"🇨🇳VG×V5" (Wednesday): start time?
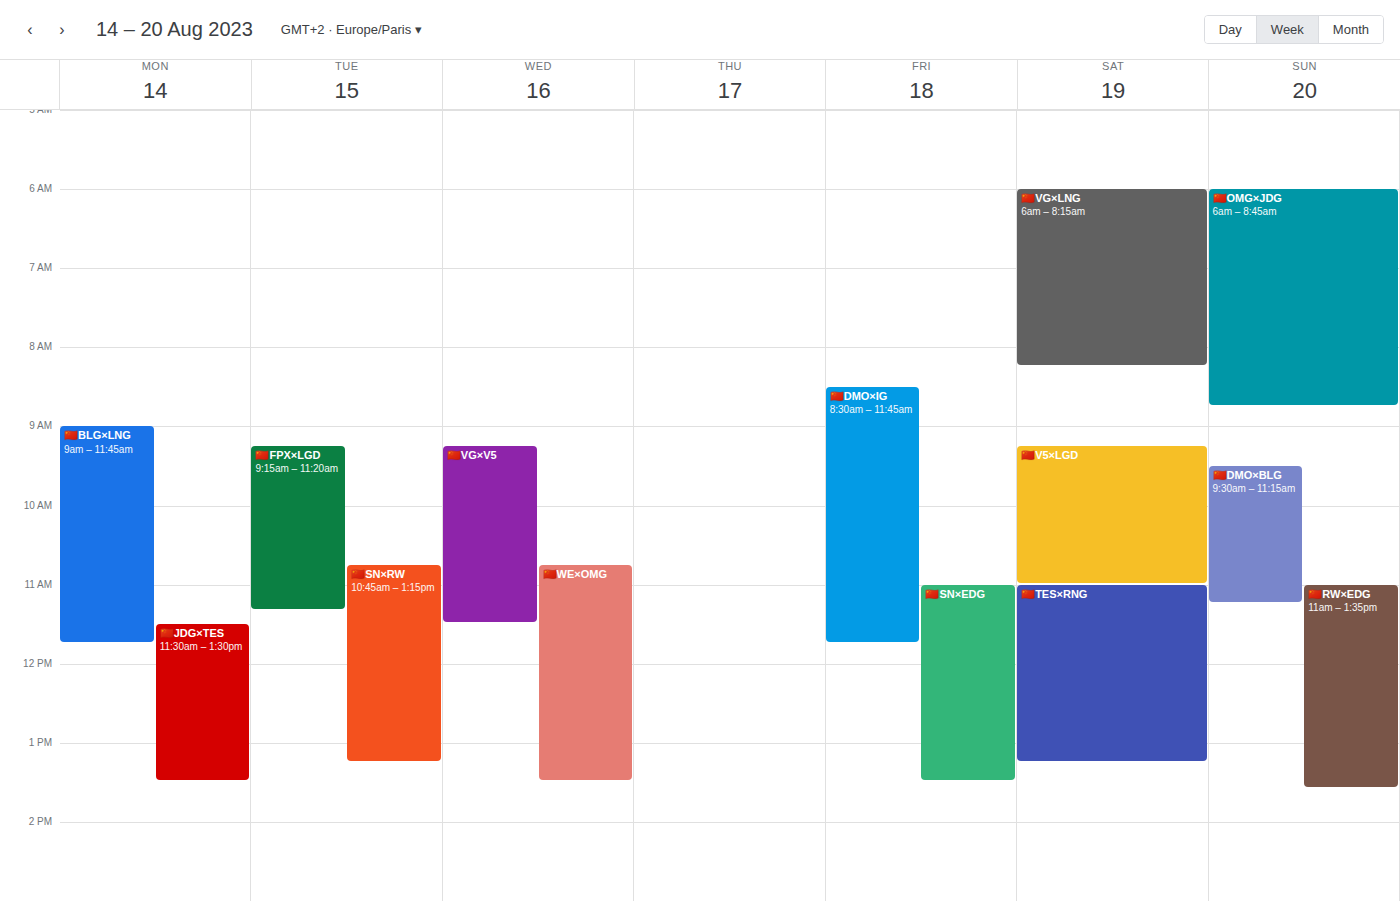
9:15 AM